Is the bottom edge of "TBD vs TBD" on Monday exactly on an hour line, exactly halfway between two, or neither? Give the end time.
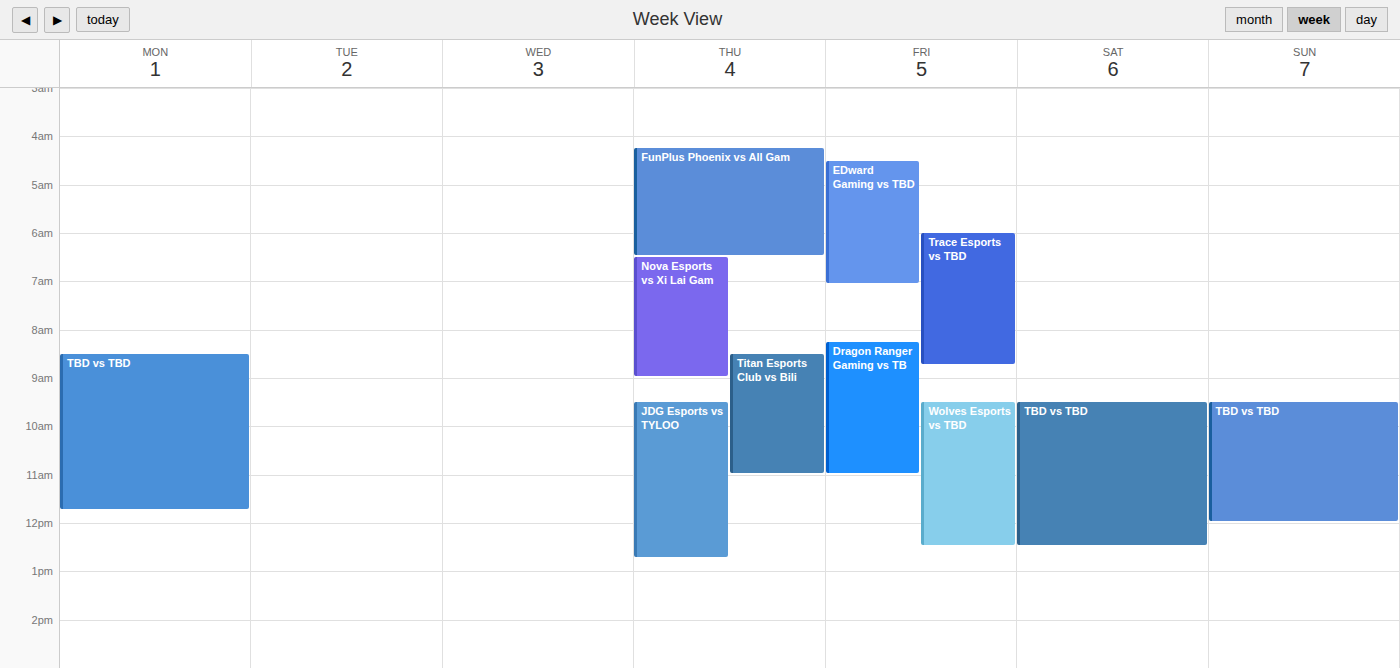
11:45 -- neither: three quarters of the way from the 11:00 line to the 12:00 line.